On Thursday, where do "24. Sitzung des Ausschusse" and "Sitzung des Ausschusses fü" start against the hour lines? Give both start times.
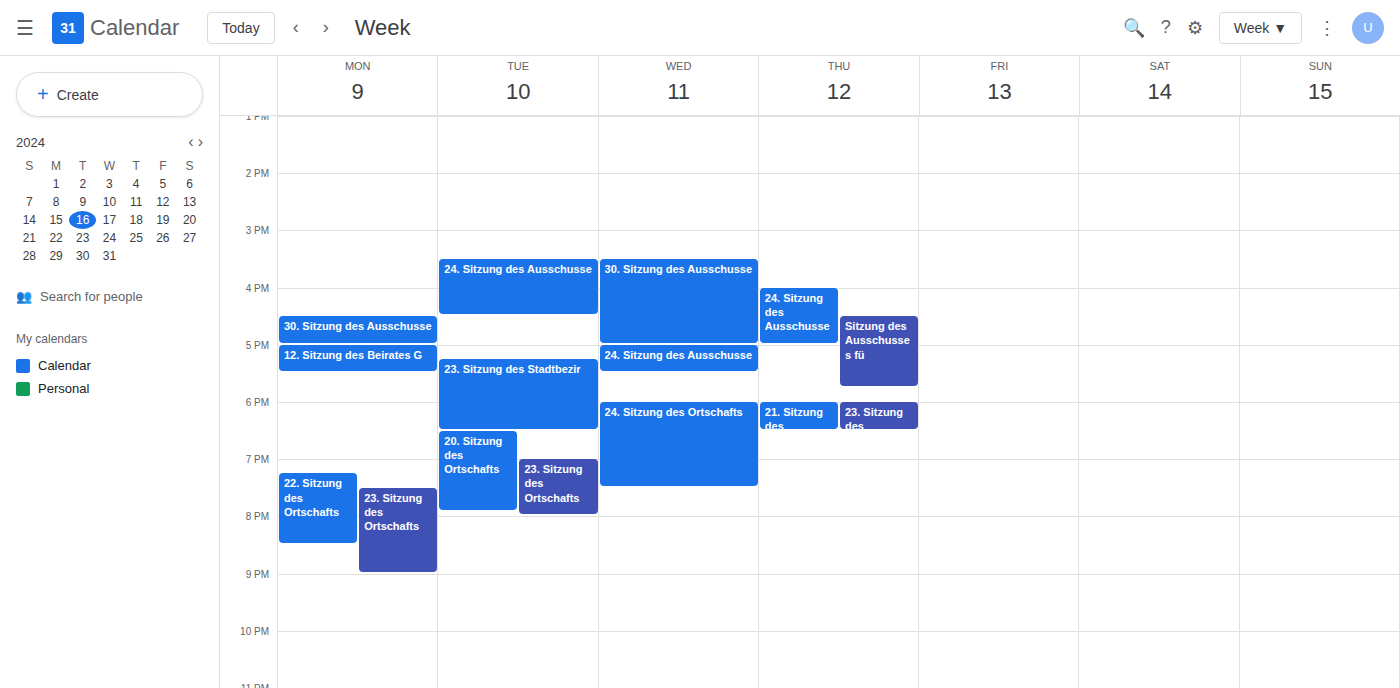
"24. Sitzung des Ausschusse": 4:00 PM, exactly on the 4 PM line. "Sitzung des Ausschusses fü": 4:30 PM, halfway between the 4 PM and 5 PM lines.